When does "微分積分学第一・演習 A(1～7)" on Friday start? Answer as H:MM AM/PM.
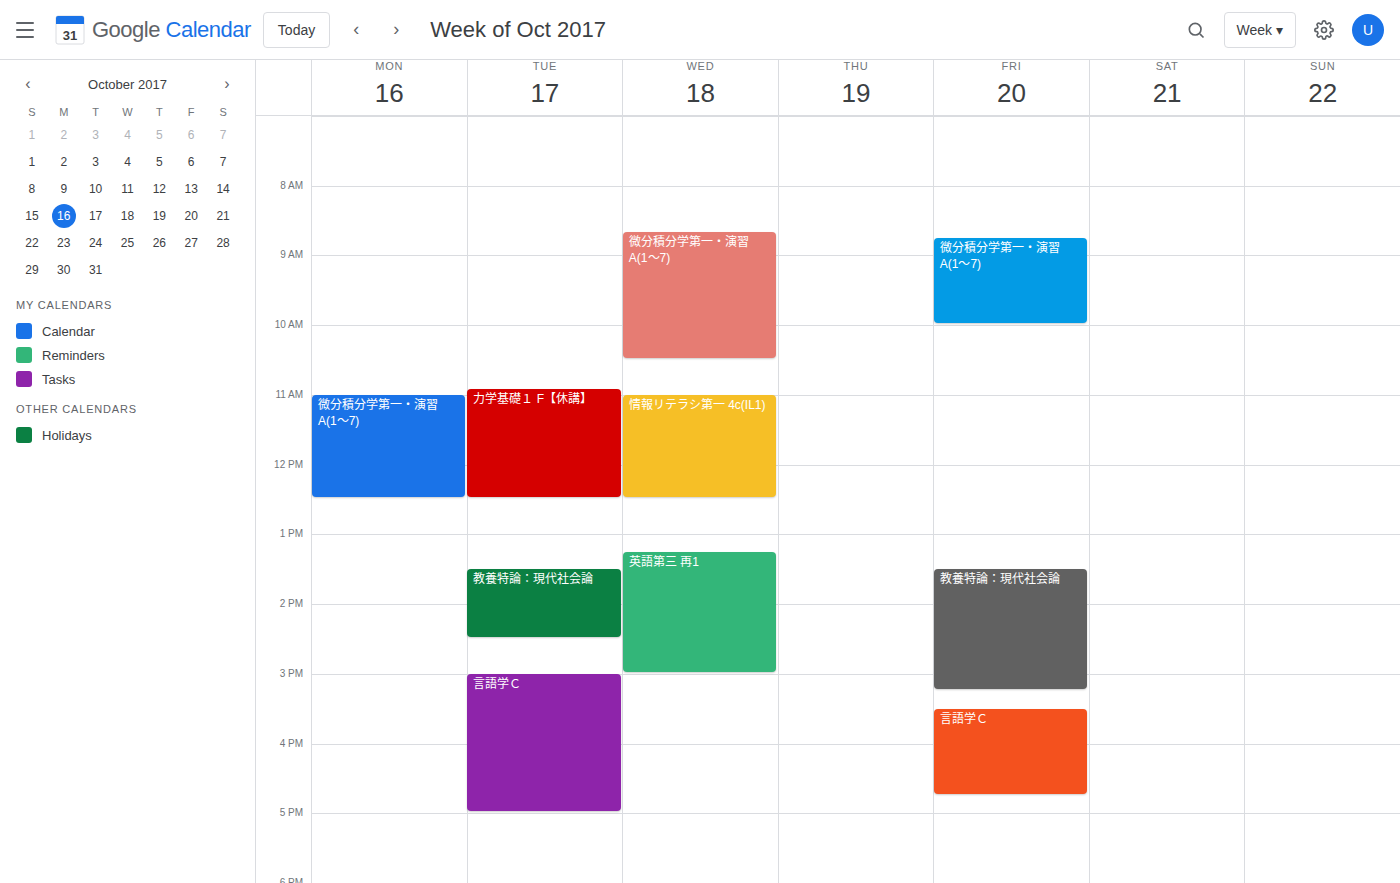
8:45 AM